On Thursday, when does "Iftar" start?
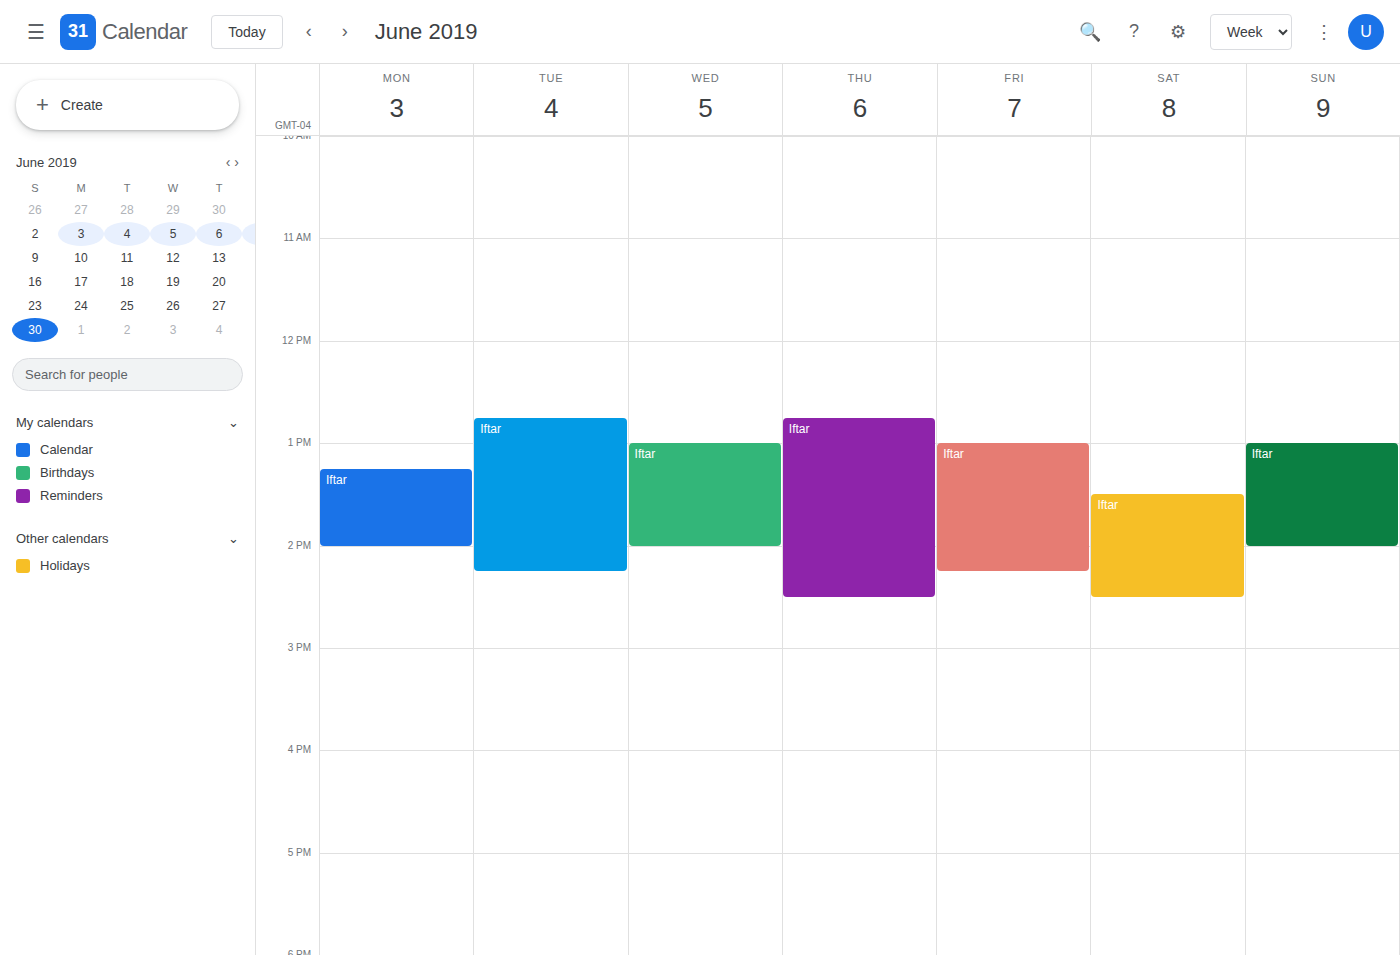
12:45 PM